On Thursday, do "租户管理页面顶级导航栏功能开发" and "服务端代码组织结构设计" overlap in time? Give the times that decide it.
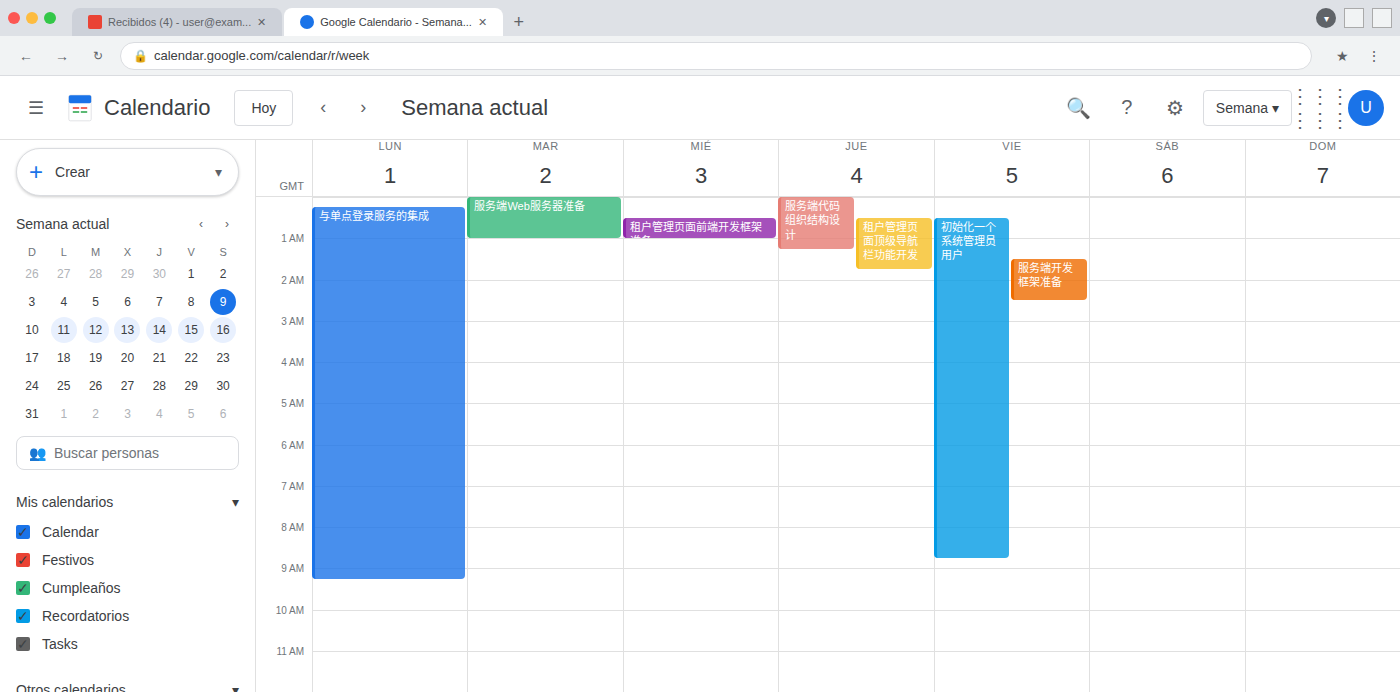
"租户管理页面顶级导航栏功能开发" starts at 12:30 AM, before "服务端代码组织结构设计" ends at 1:15 AM -- they overlap.